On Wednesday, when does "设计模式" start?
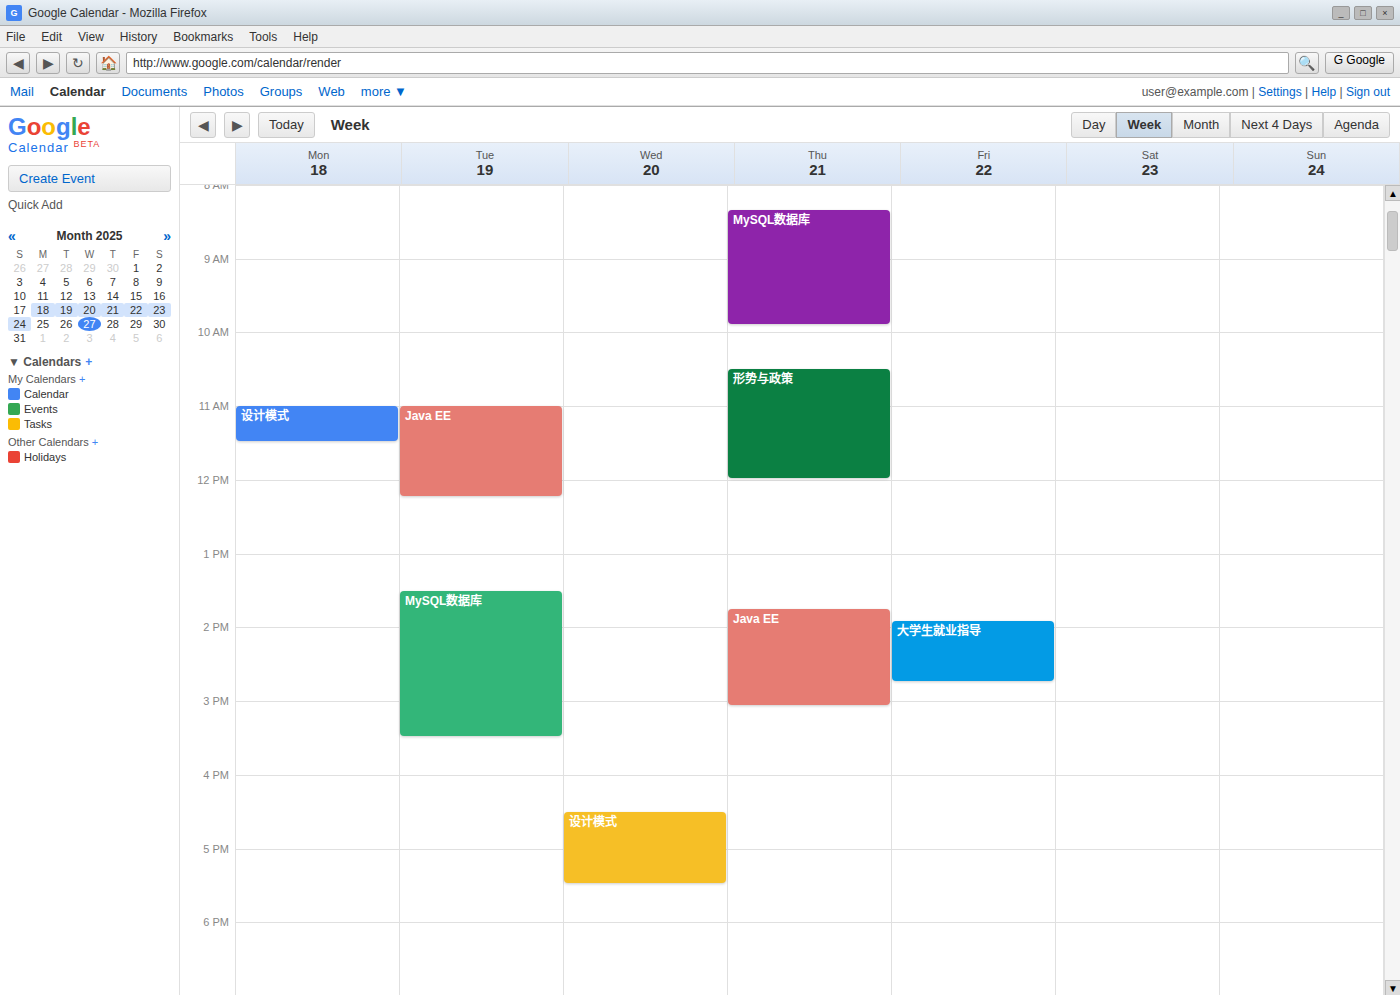
16:30